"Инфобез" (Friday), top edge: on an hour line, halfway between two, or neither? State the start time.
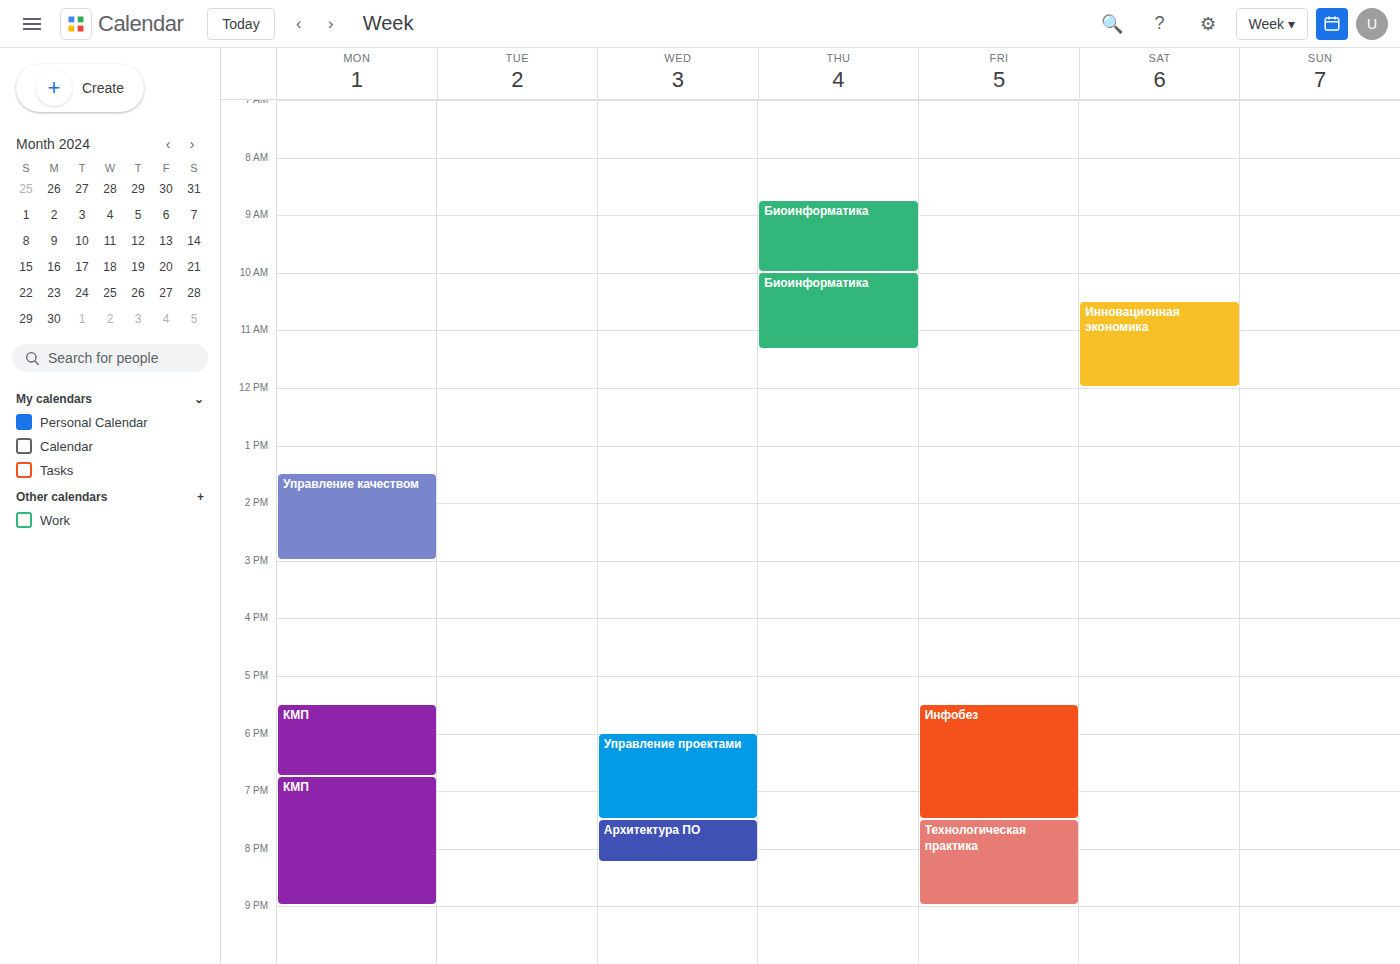
5:30 PM -- halfway between the 5 PM and 6 PM lines.